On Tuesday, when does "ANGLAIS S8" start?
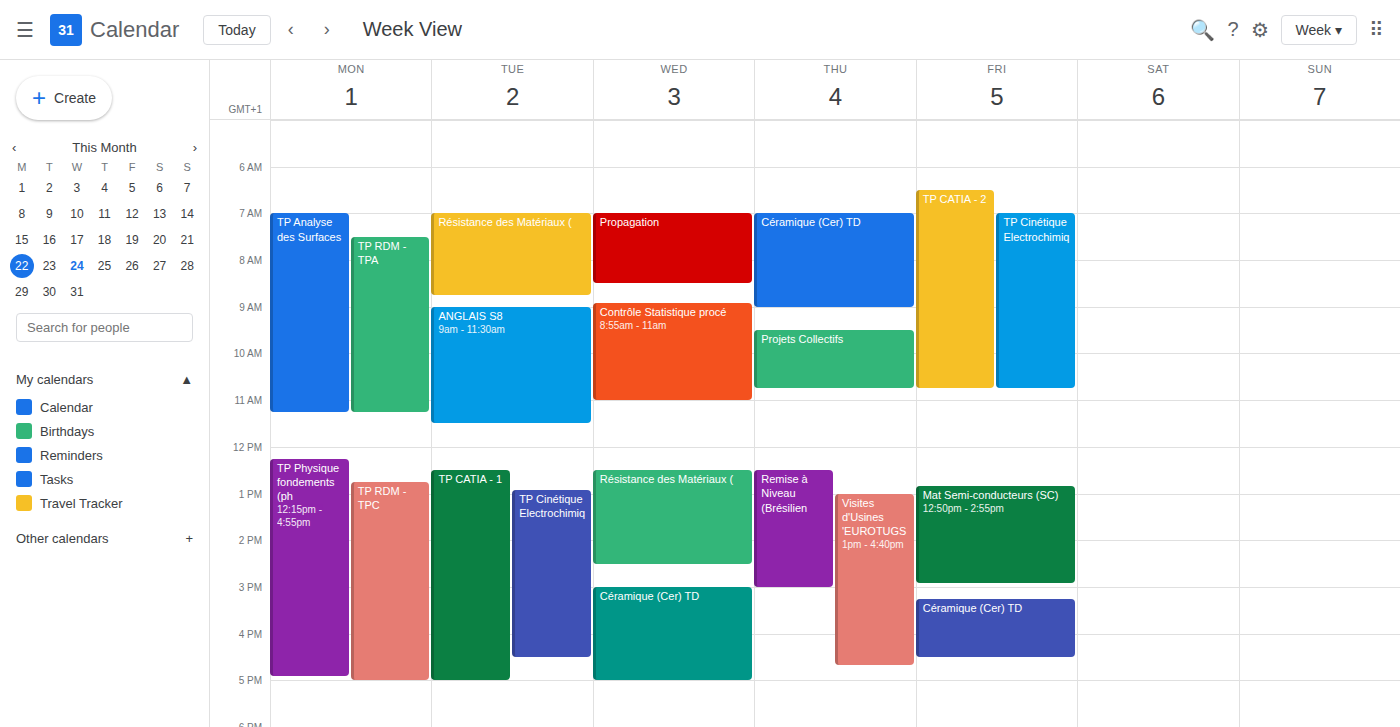
9:00 AM